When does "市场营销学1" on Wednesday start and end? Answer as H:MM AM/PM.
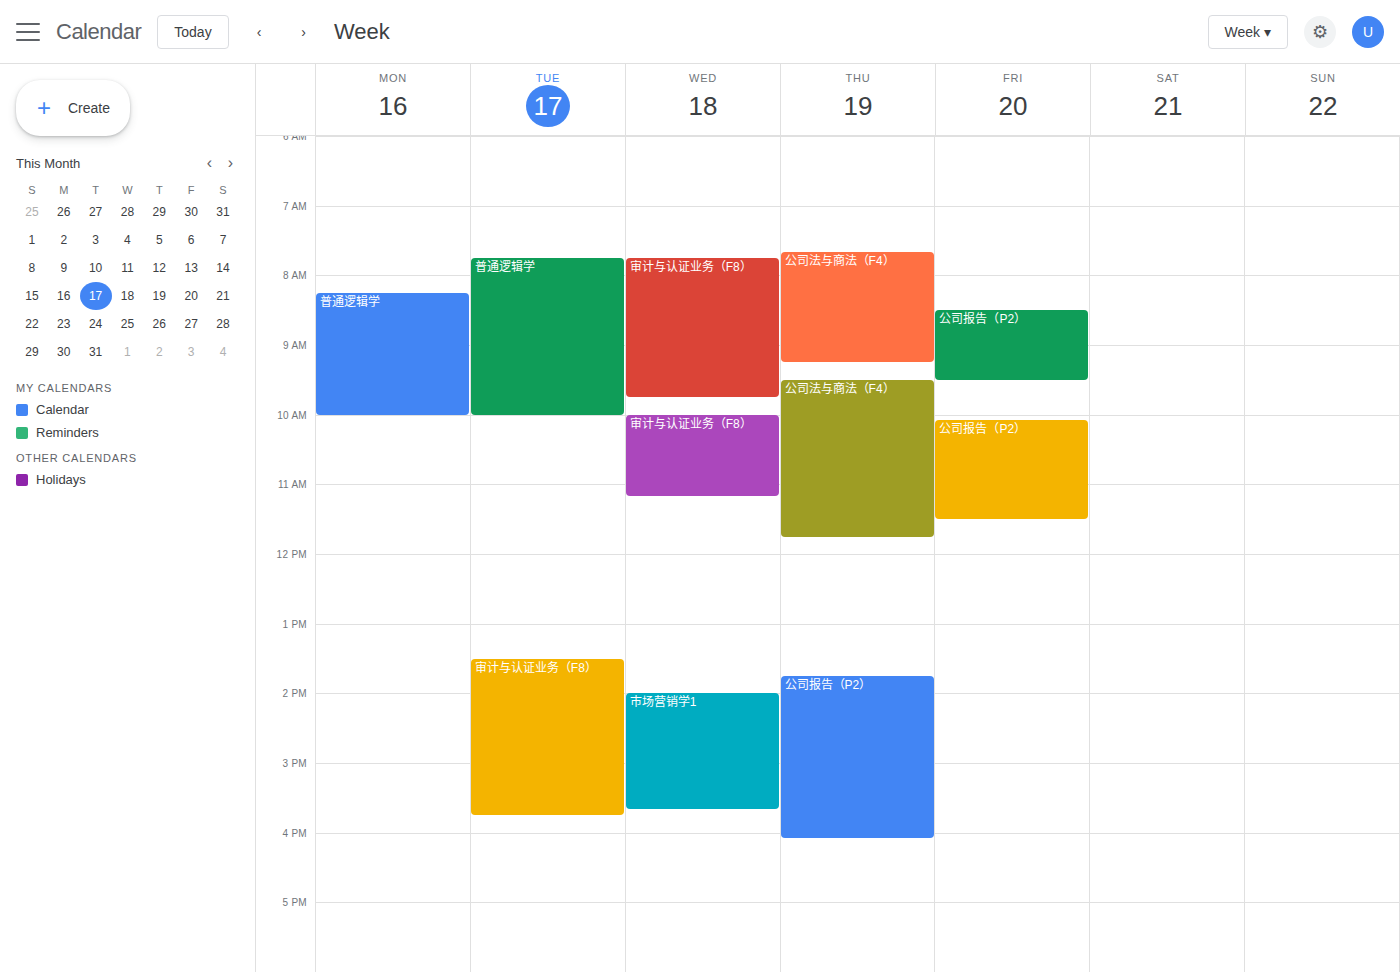
2:00 PM to 3:40 PM